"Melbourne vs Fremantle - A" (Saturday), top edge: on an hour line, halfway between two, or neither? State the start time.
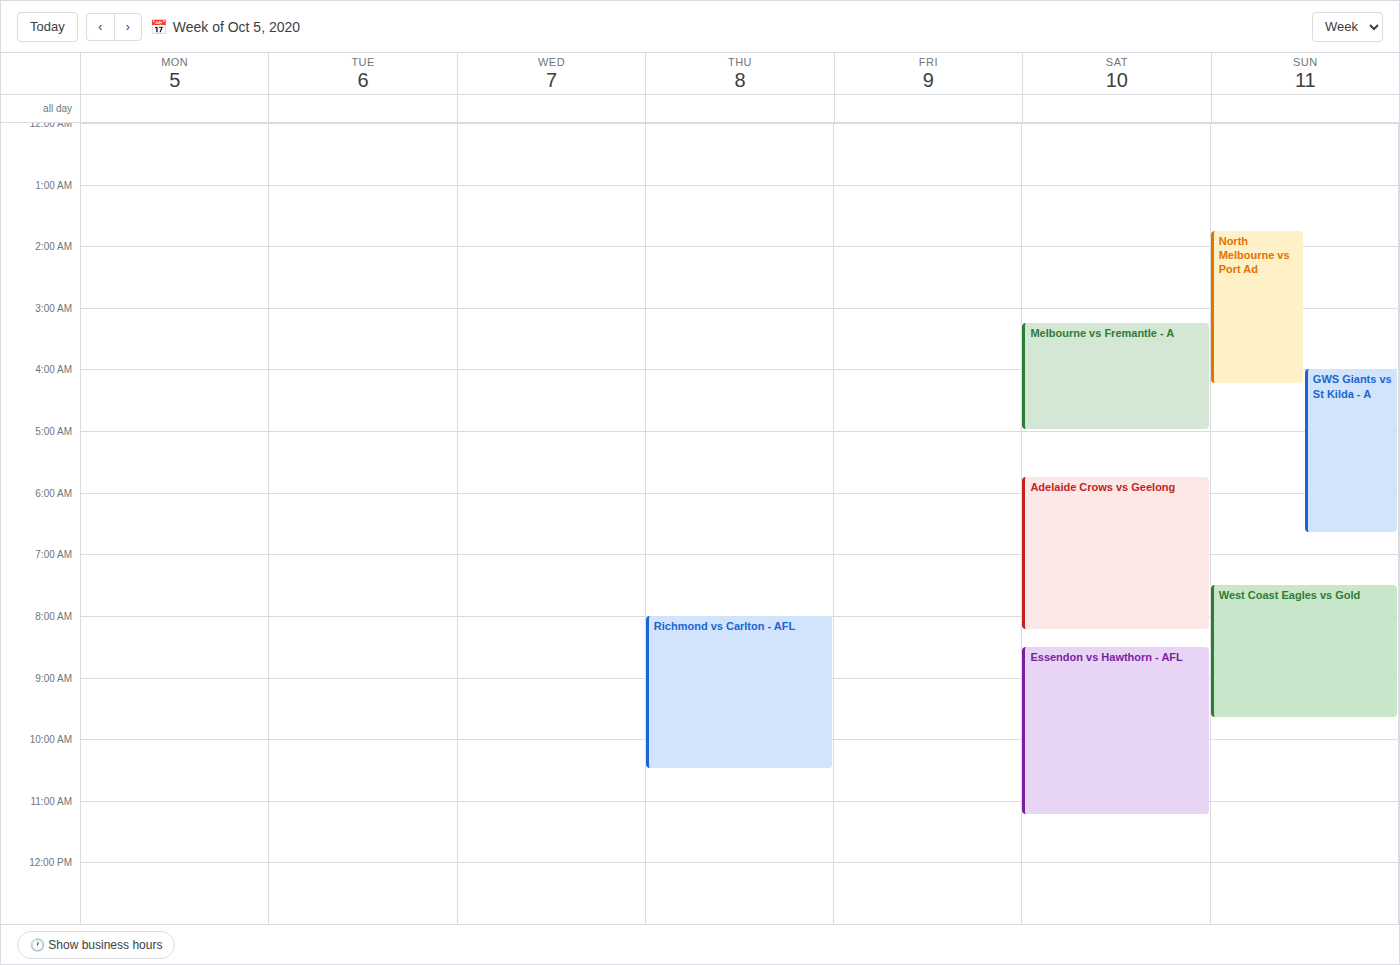
3:15 AM -- neither: a quarter of the way from the 3 AM line to the 4 AM line.